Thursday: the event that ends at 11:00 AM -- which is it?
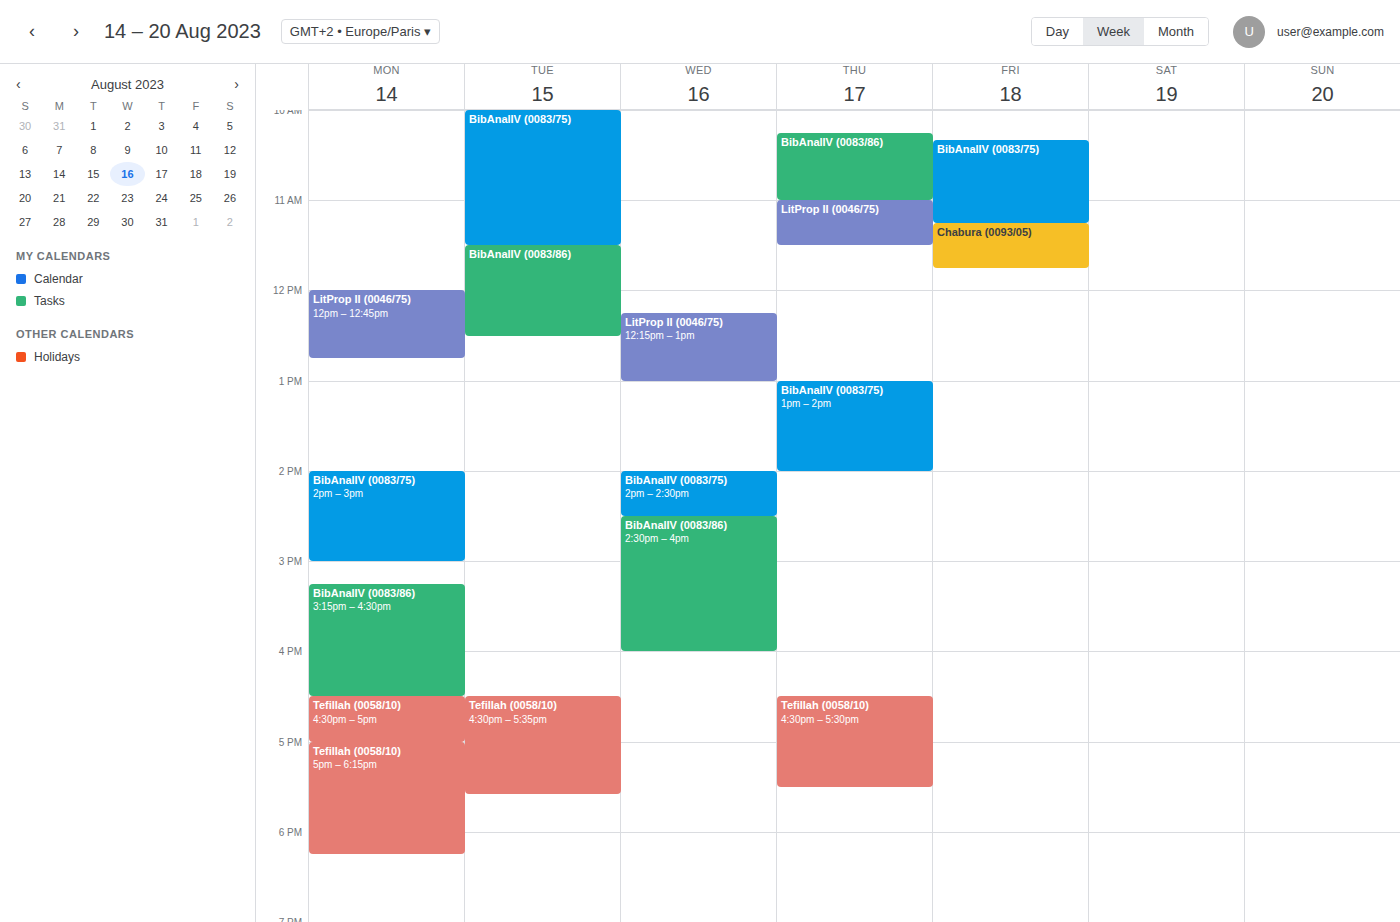
"BibAnalIV (0083/86)"